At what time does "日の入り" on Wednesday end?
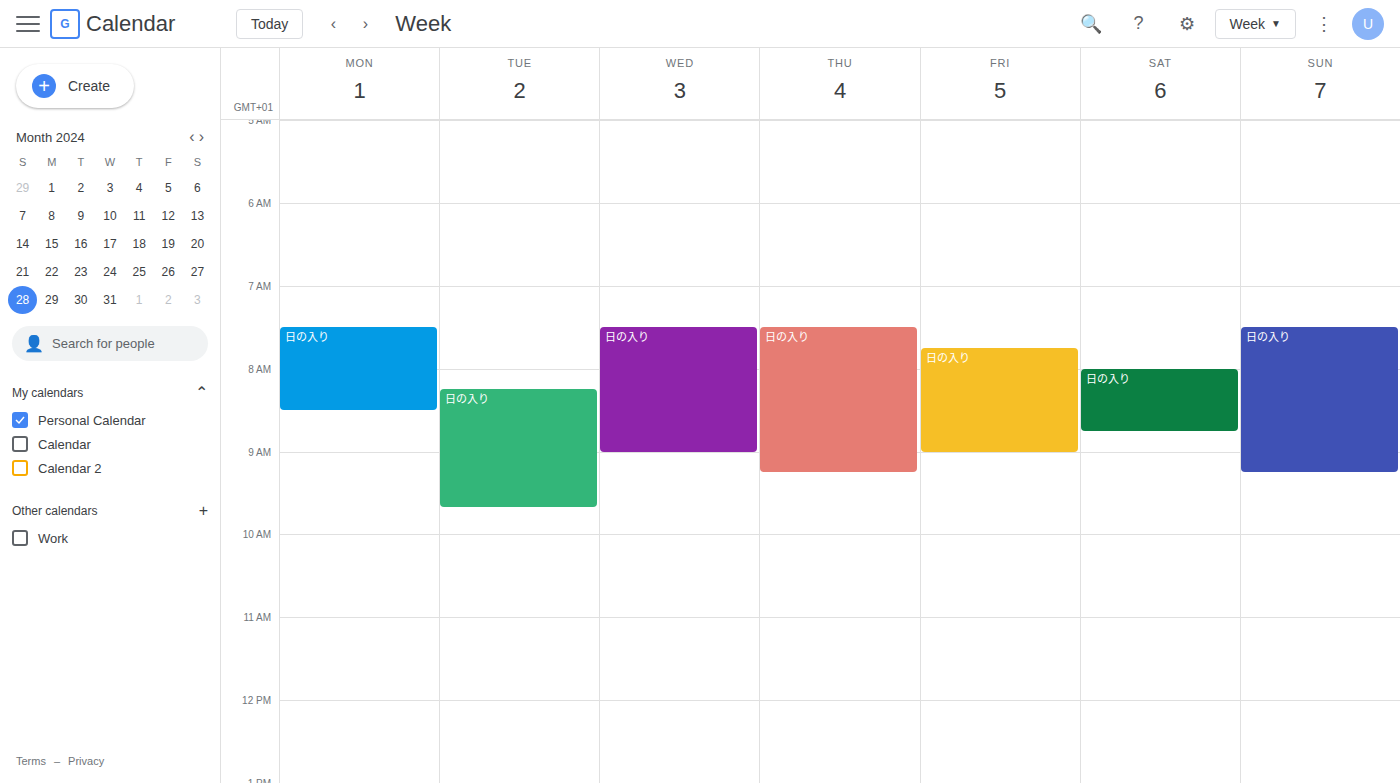
9:00 AM